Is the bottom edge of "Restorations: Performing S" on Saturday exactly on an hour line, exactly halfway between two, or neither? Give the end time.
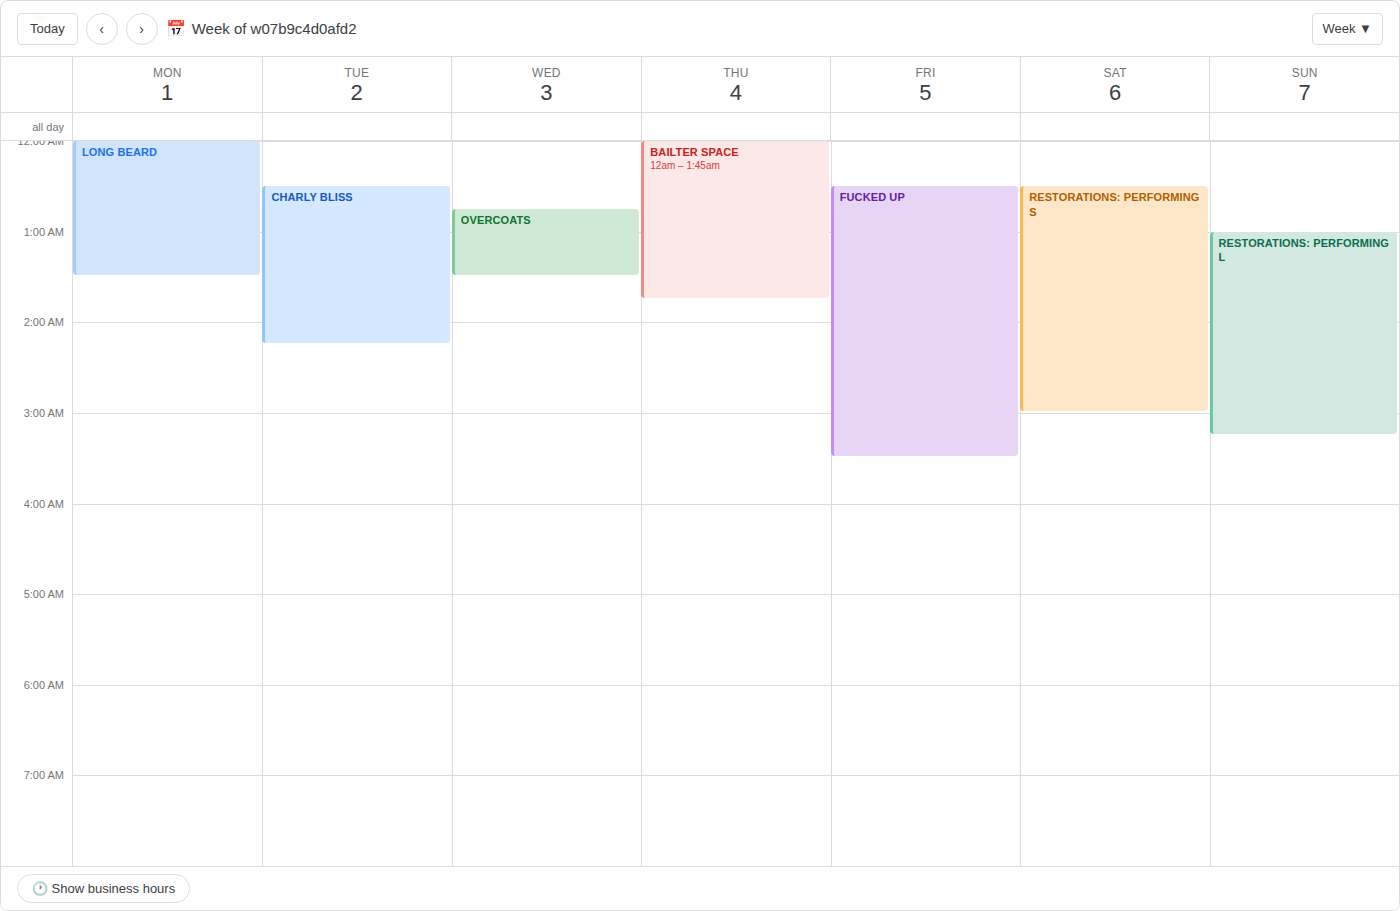
3:00 AM -- exactly on the 3 AM line.